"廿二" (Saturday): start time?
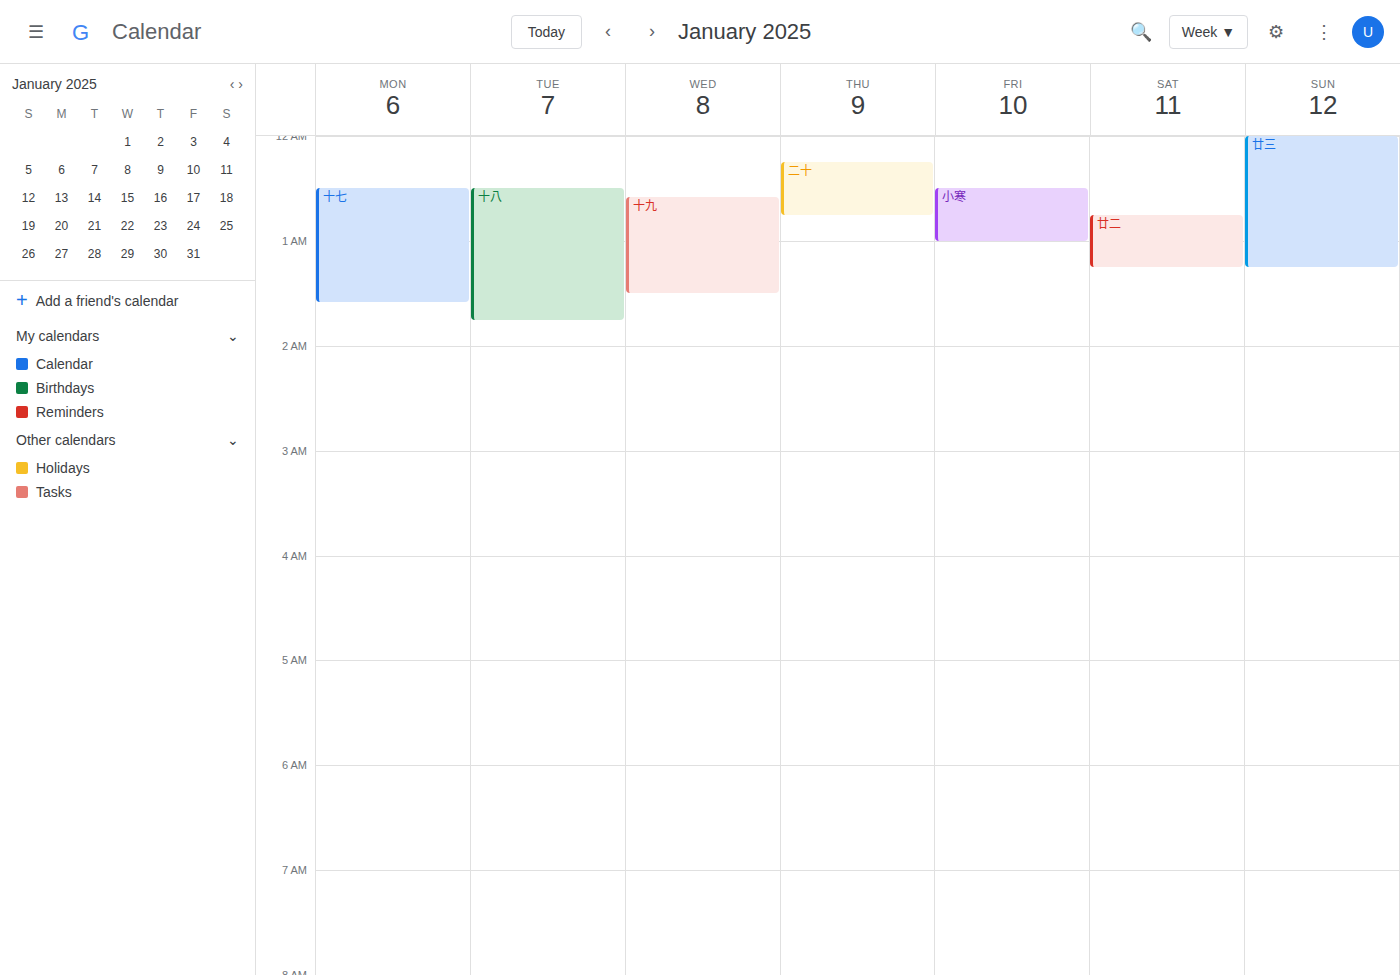
00:45